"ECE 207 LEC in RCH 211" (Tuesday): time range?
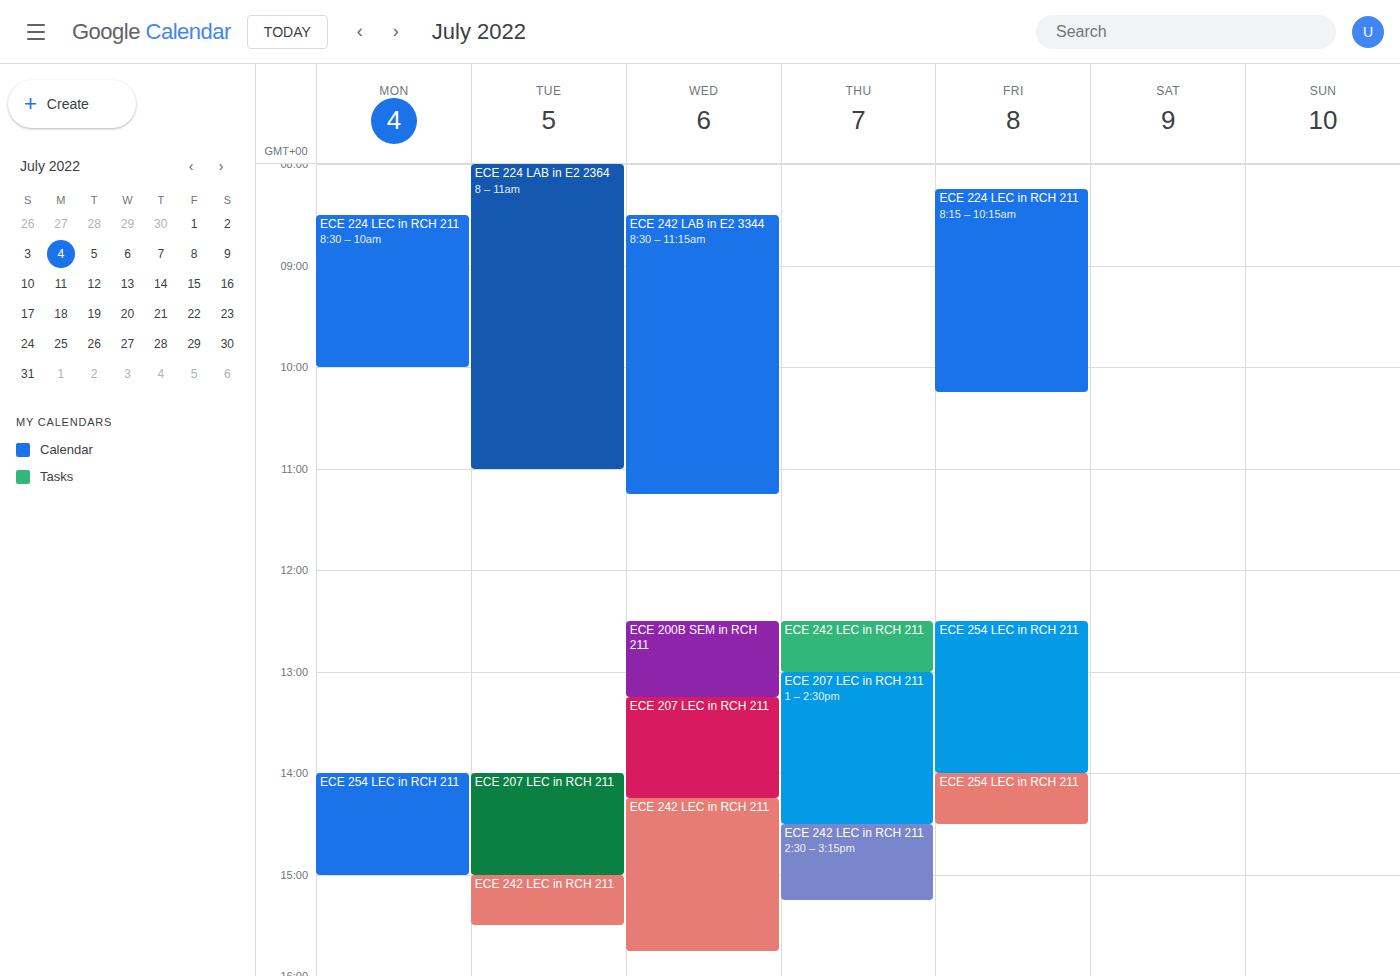
2:00 PM to 3:00 PM